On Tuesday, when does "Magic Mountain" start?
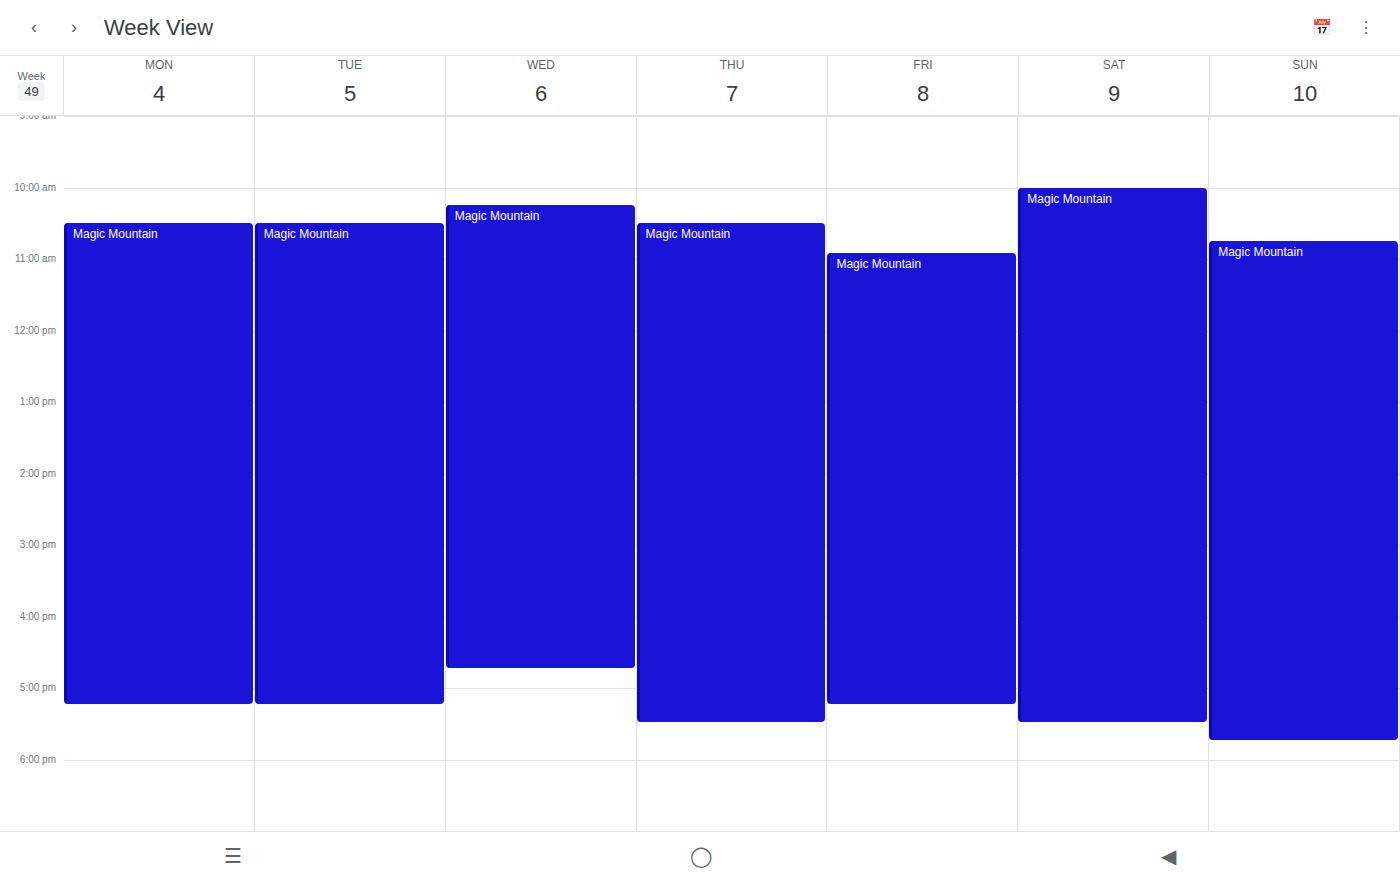
10:30 AM